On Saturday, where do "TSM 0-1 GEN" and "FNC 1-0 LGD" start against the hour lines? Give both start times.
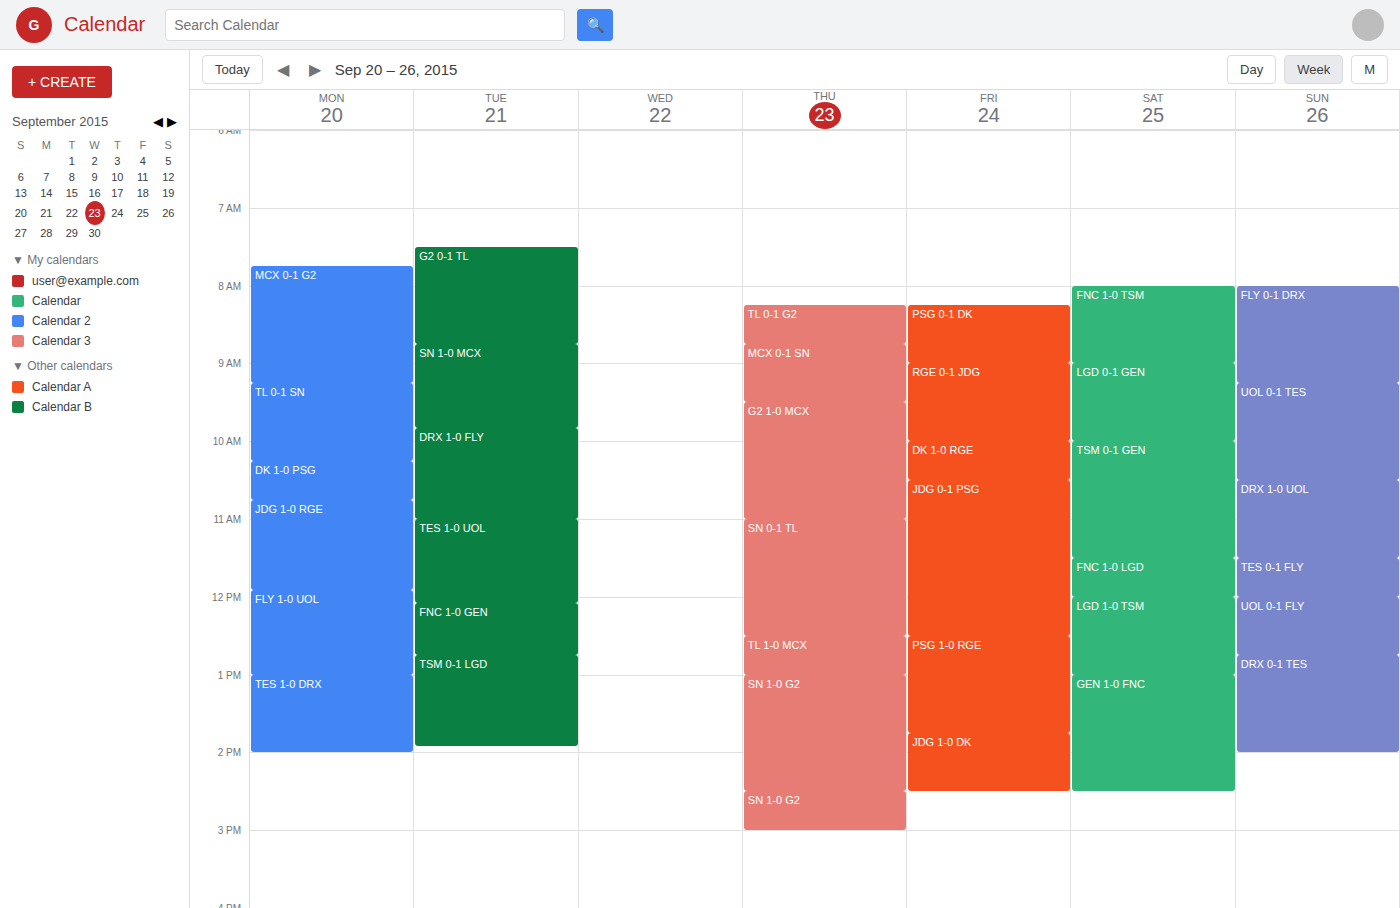
"TSM 0-1 GEN": 10:00 AM, exactly on the 10 AM line. "FNC 1-0 LGD": 11:30 AM, halfway between the 11 AM and 12 PM lines.